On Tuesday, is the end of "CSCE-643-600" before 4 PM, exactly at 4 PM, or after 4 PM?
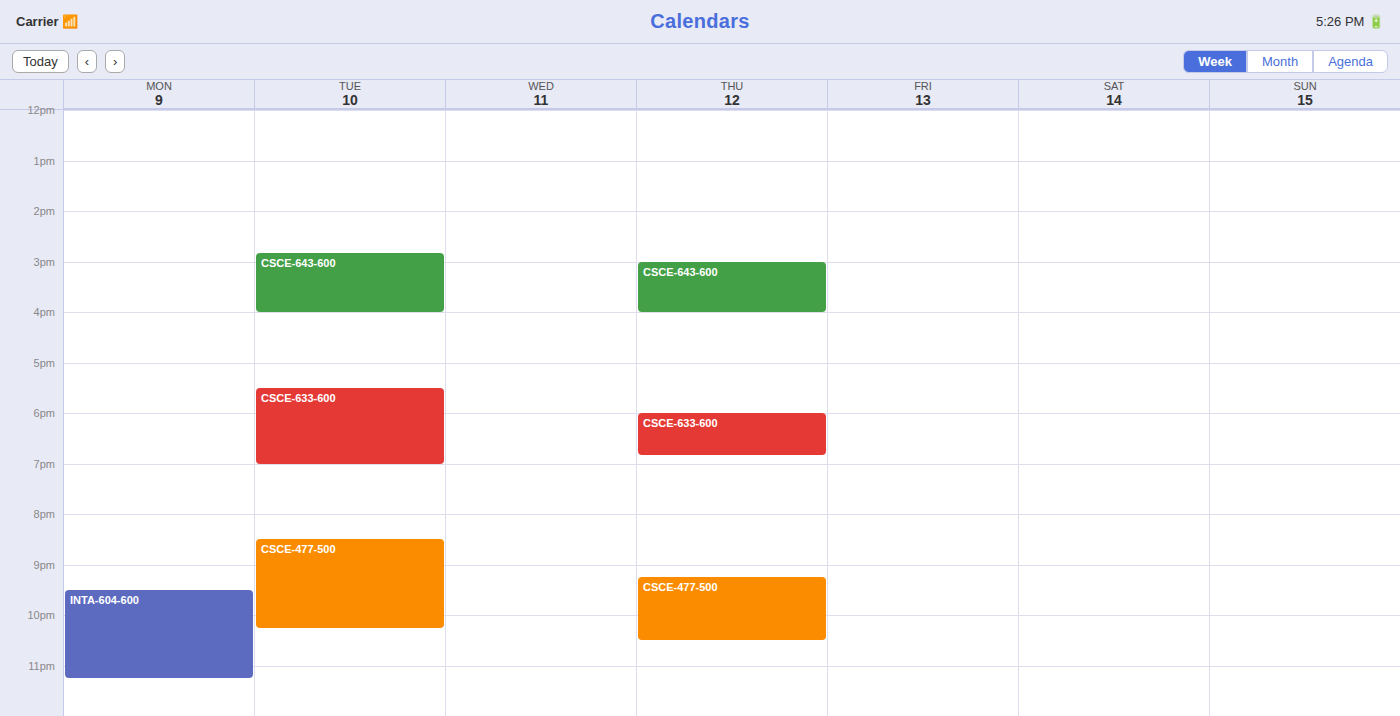
4:00 PM -- exactly at 4 PM, on the 4 PM line.